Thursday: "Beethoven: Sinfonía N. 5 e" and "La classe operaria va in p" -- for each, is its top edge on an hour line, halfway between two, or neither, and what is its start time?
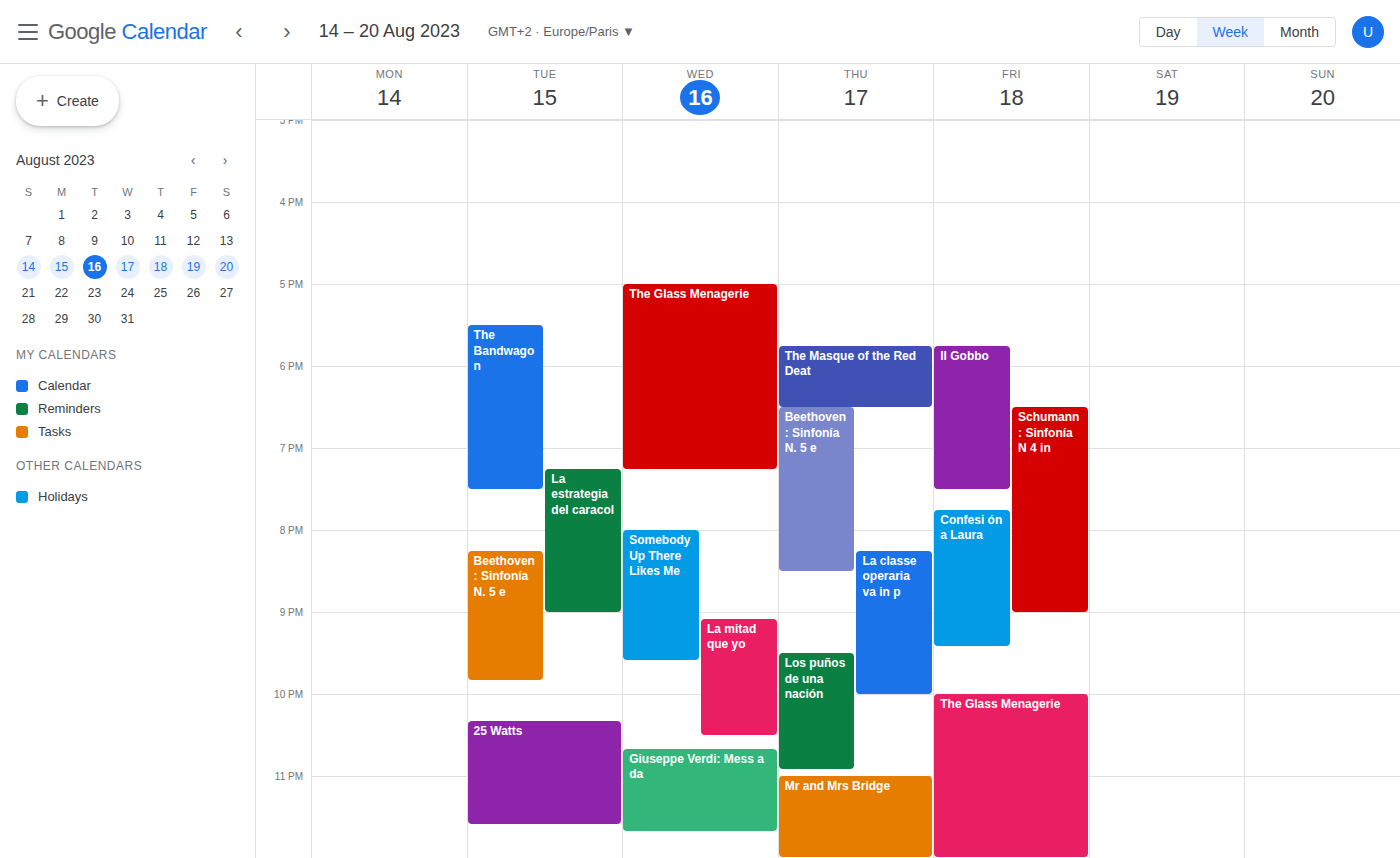
"Beethoven: Sinfonía N. 5 e": 6:30 PM, halfway between the 6 PM and 7 PM lines. "La classe operaria va in p": 8:15 PM, neither: a quarter of the way from the 8 PM line to the 9 PM line.